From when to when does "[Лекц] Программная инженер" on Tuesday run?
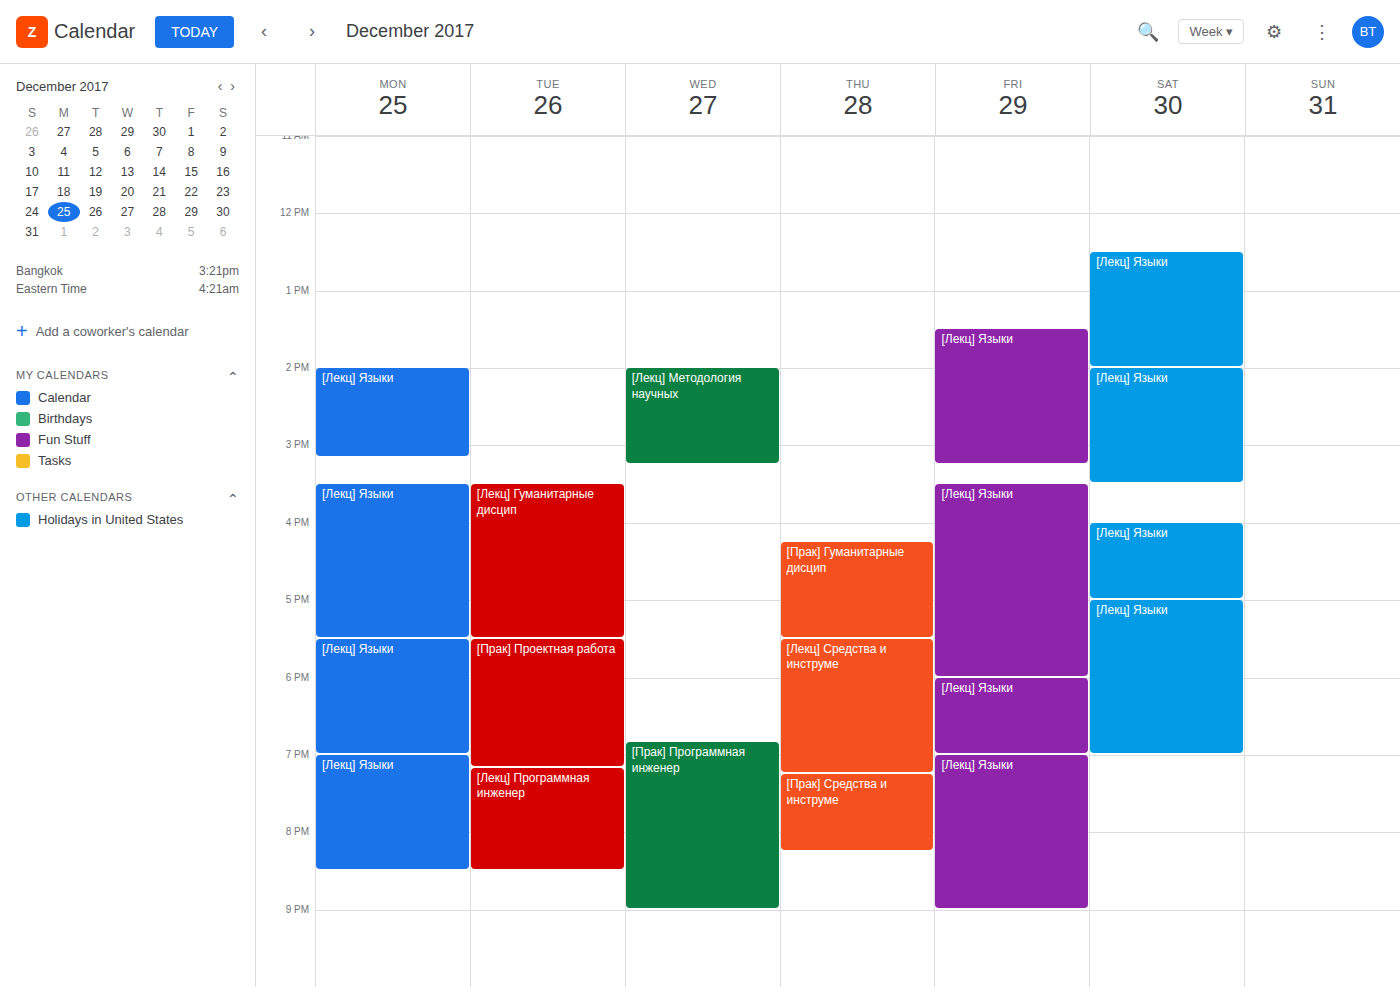
7:10 PM to 8:30 PM